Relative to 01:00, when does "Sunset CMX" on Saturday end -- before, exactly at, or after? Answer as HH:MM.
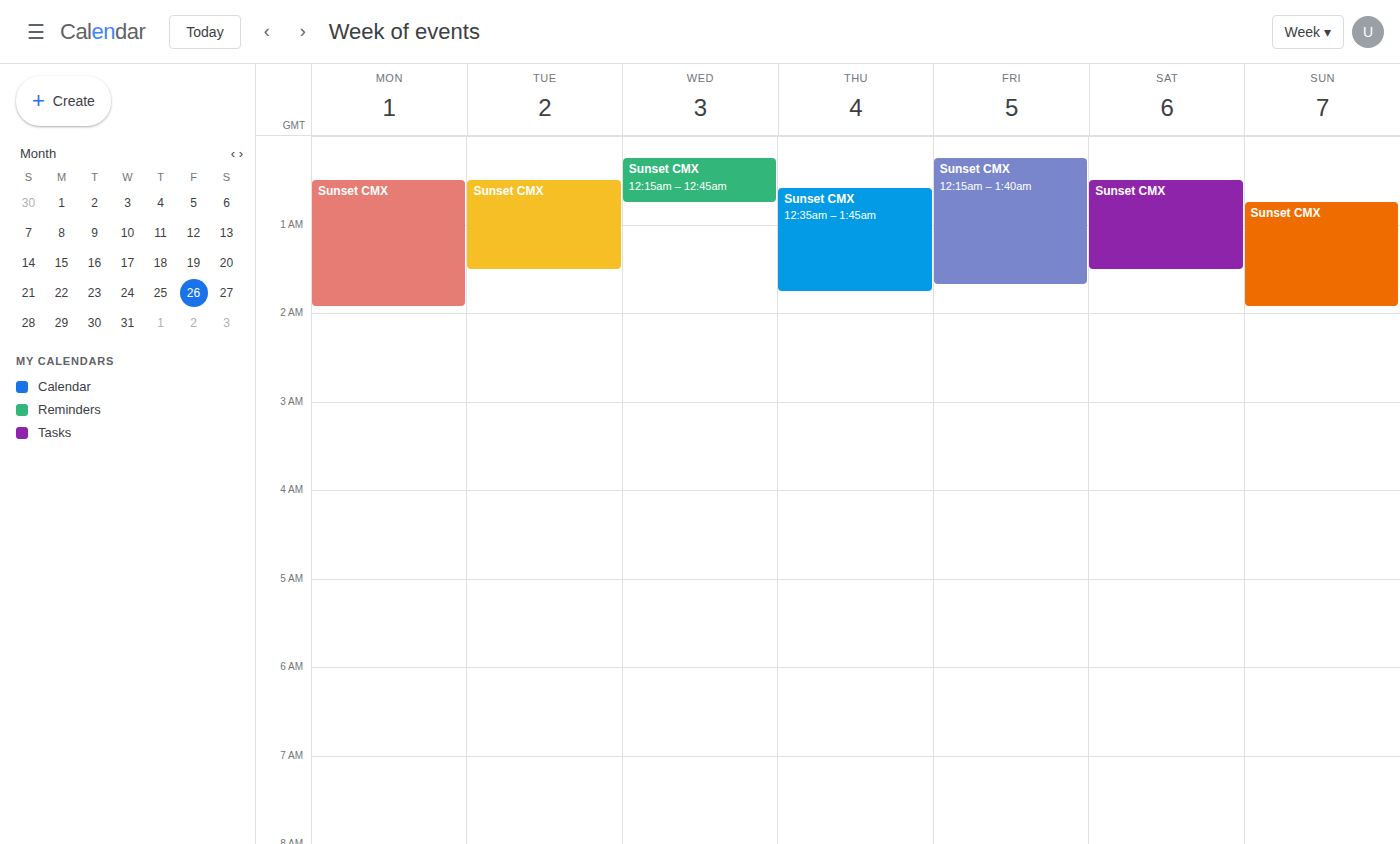
01:30 -- after 01:00, 30 minutes below the 01:00 line.